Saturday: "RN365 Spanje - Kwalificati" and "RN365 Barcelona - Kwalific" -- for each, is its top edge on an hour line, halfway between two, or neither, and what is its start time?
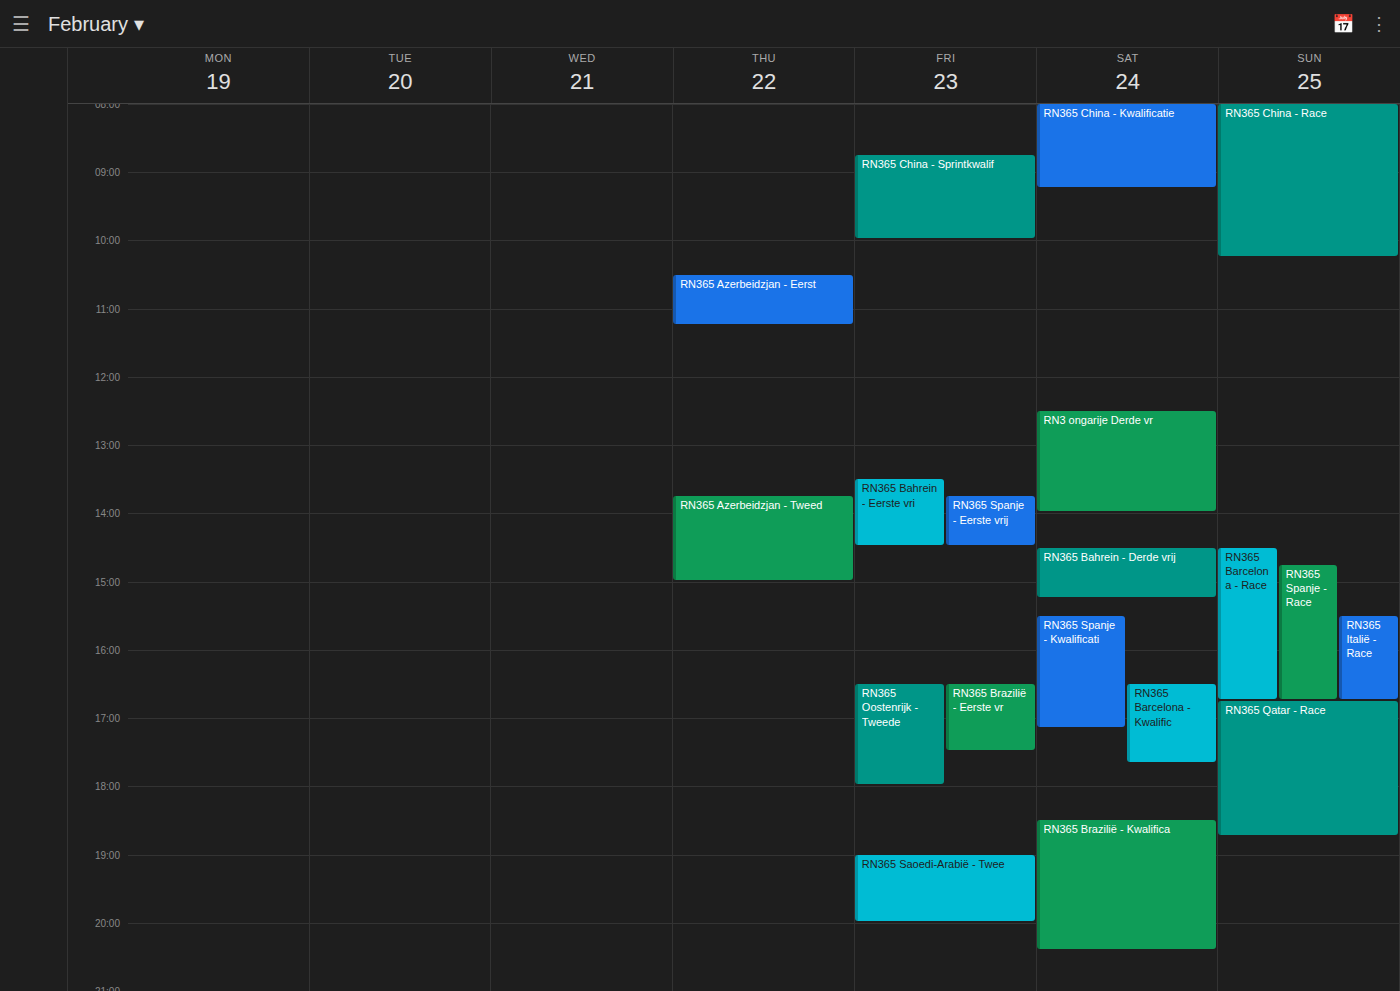
"RN365 Spanje - Kwalificati": 3:30 PM, halfway between the 3 PM and 4 PM lines. "RN365 Barcelona - Kwalific": 4:30 PM, halfway between the 4 PM and 5 PM lines.